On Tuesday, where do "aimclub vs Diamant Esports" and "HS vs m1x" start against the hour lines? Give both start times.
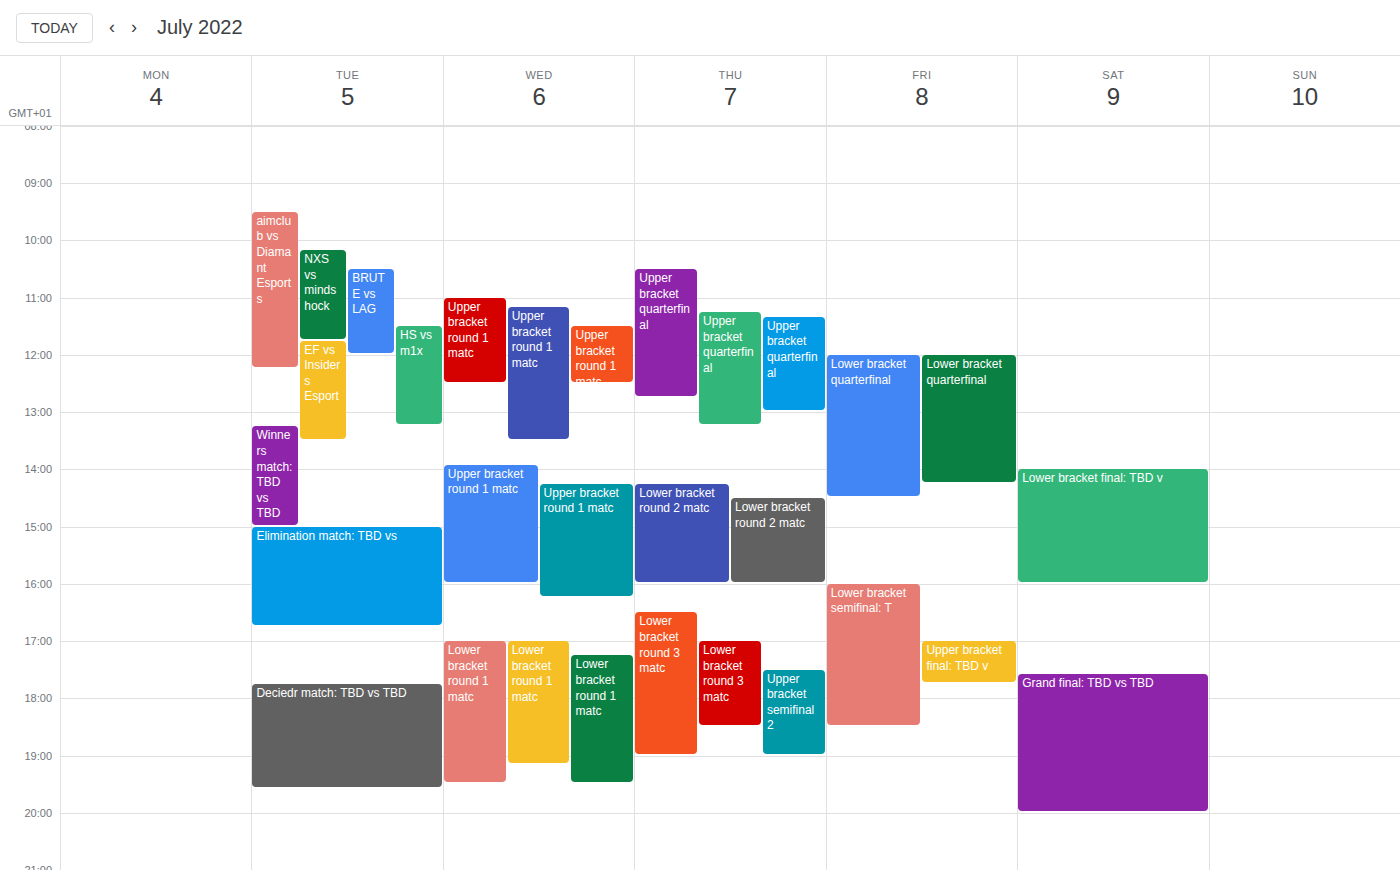
"aimclub vs Diamant Esports": 9:30 AM, halfway between the 9 AM and 10 AM lines. "HS vs m1x": 11:30 AM, halfway between the 11 AM and 12 PM lines.